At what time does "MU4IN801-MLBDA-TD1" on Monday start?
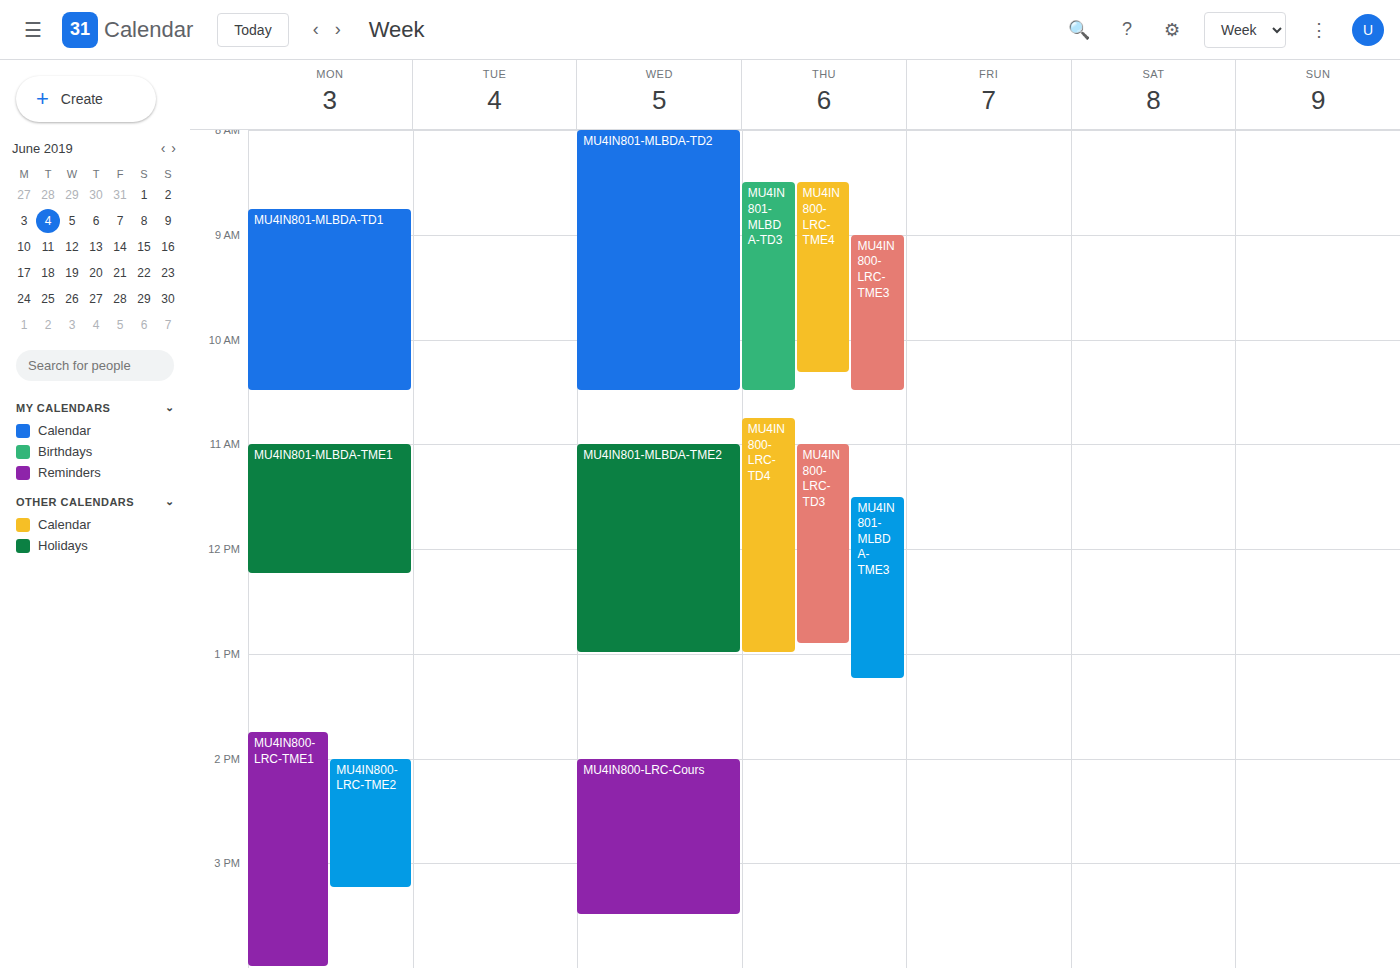
08:45